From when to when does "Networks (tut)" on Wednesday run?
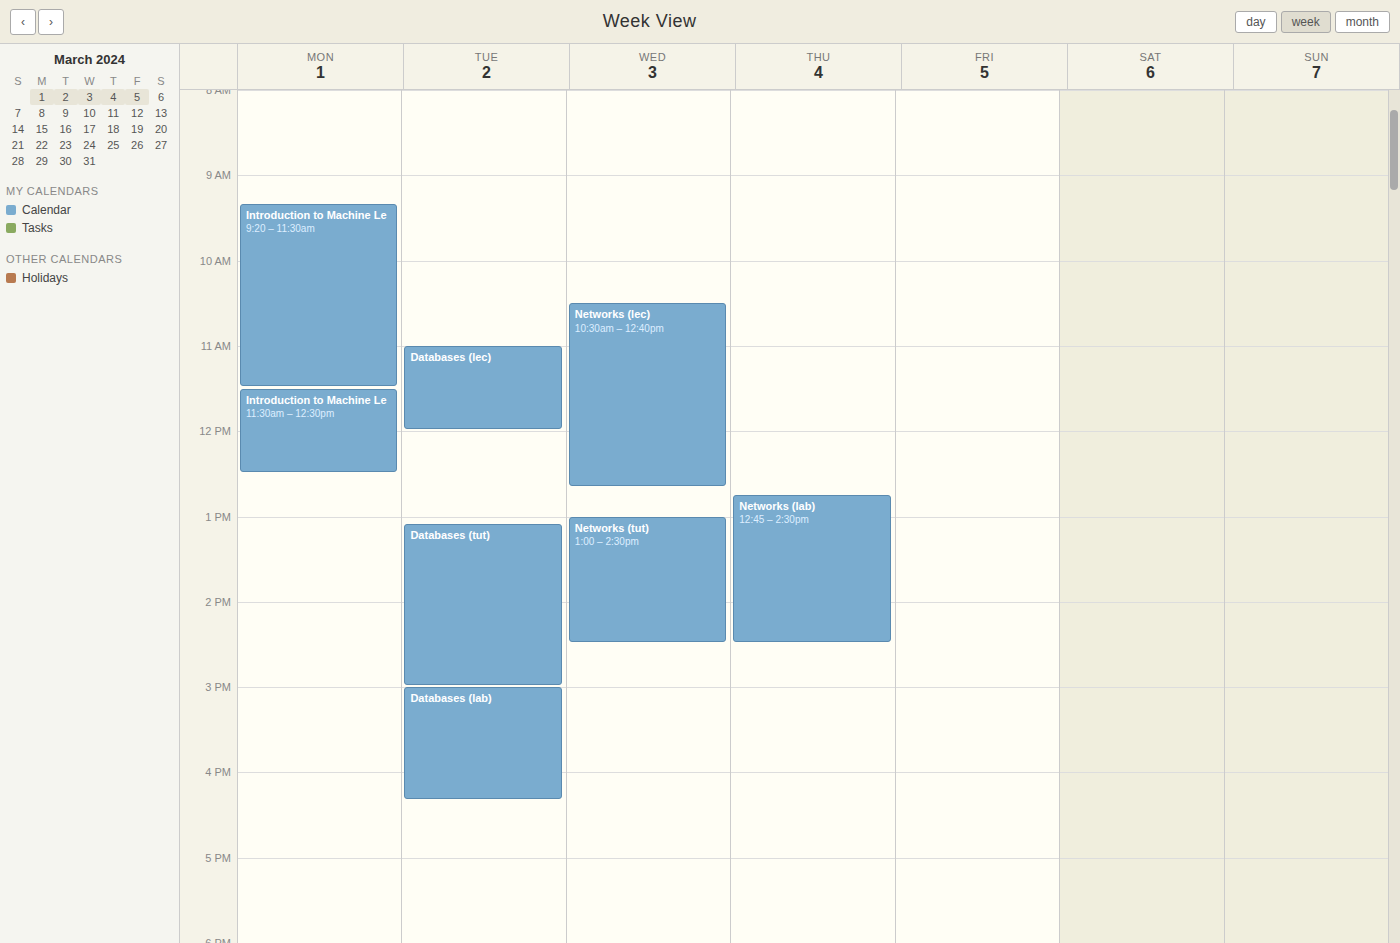
1:00 PM to 2:30 PM